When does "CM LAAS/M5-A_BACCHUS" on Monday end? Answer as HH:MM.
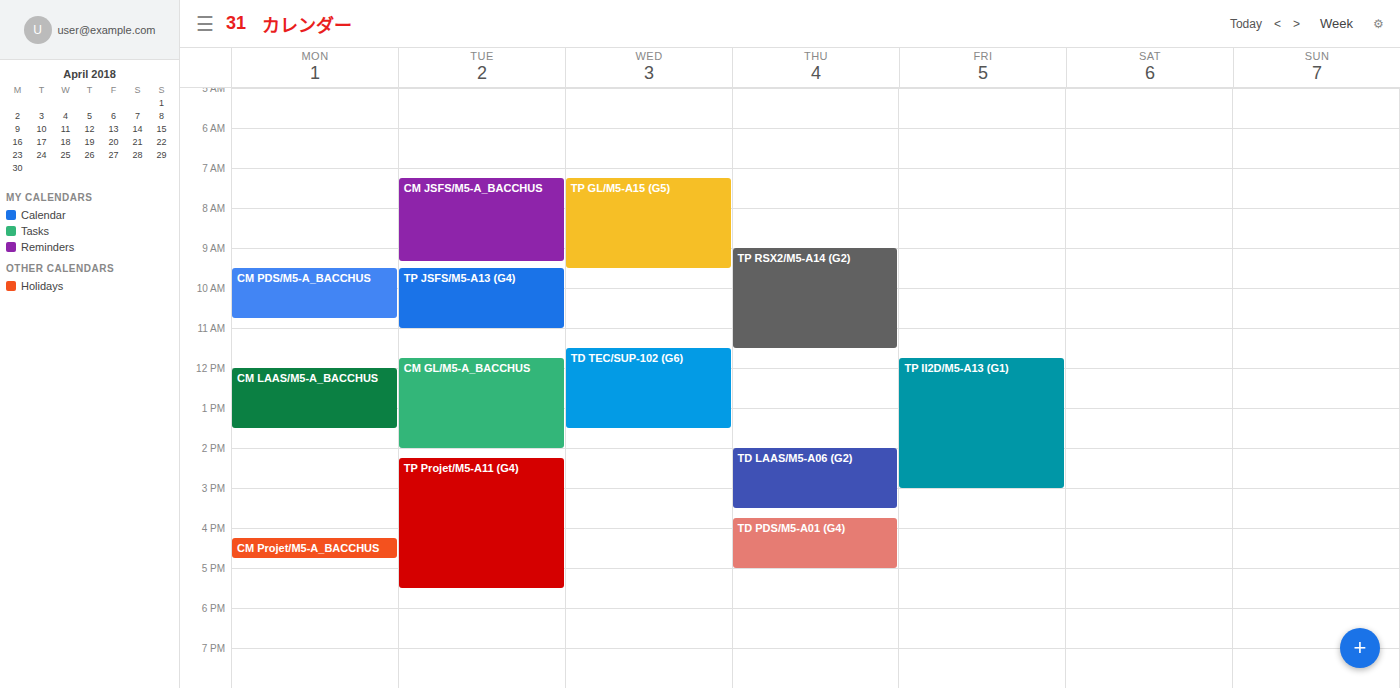
13:30